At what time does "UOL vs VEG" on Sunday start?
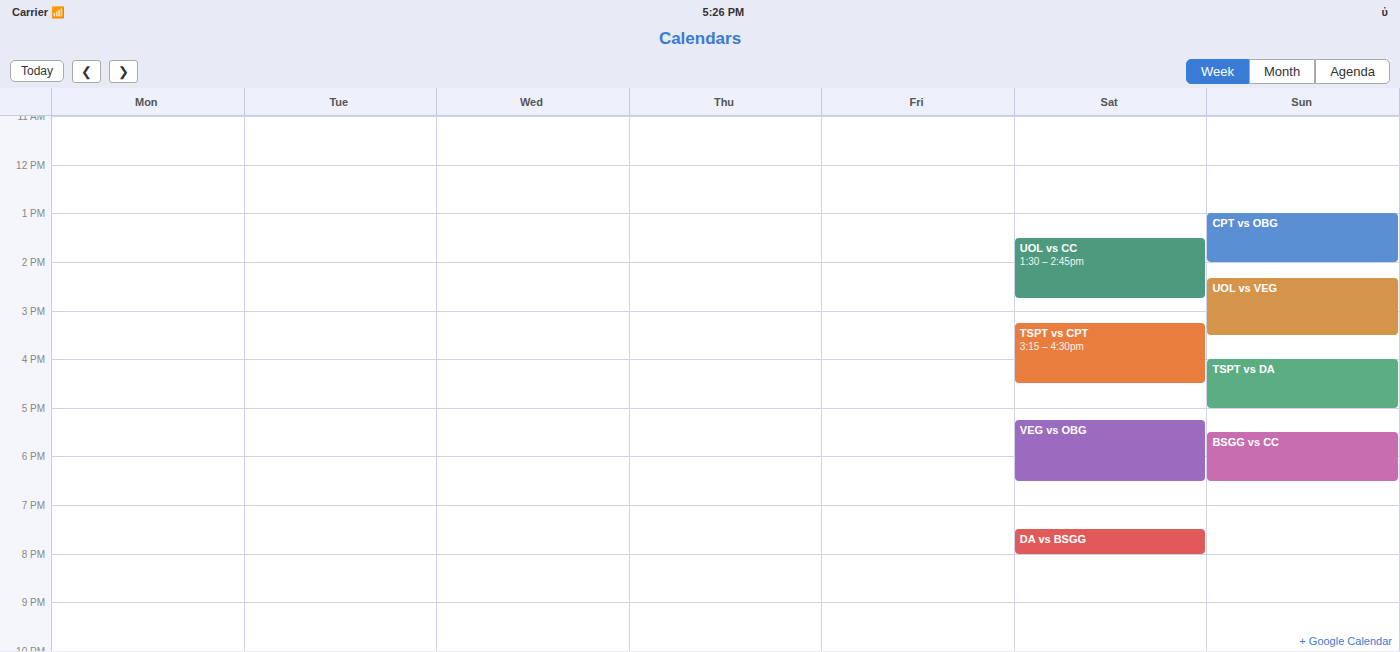
2:20 PM